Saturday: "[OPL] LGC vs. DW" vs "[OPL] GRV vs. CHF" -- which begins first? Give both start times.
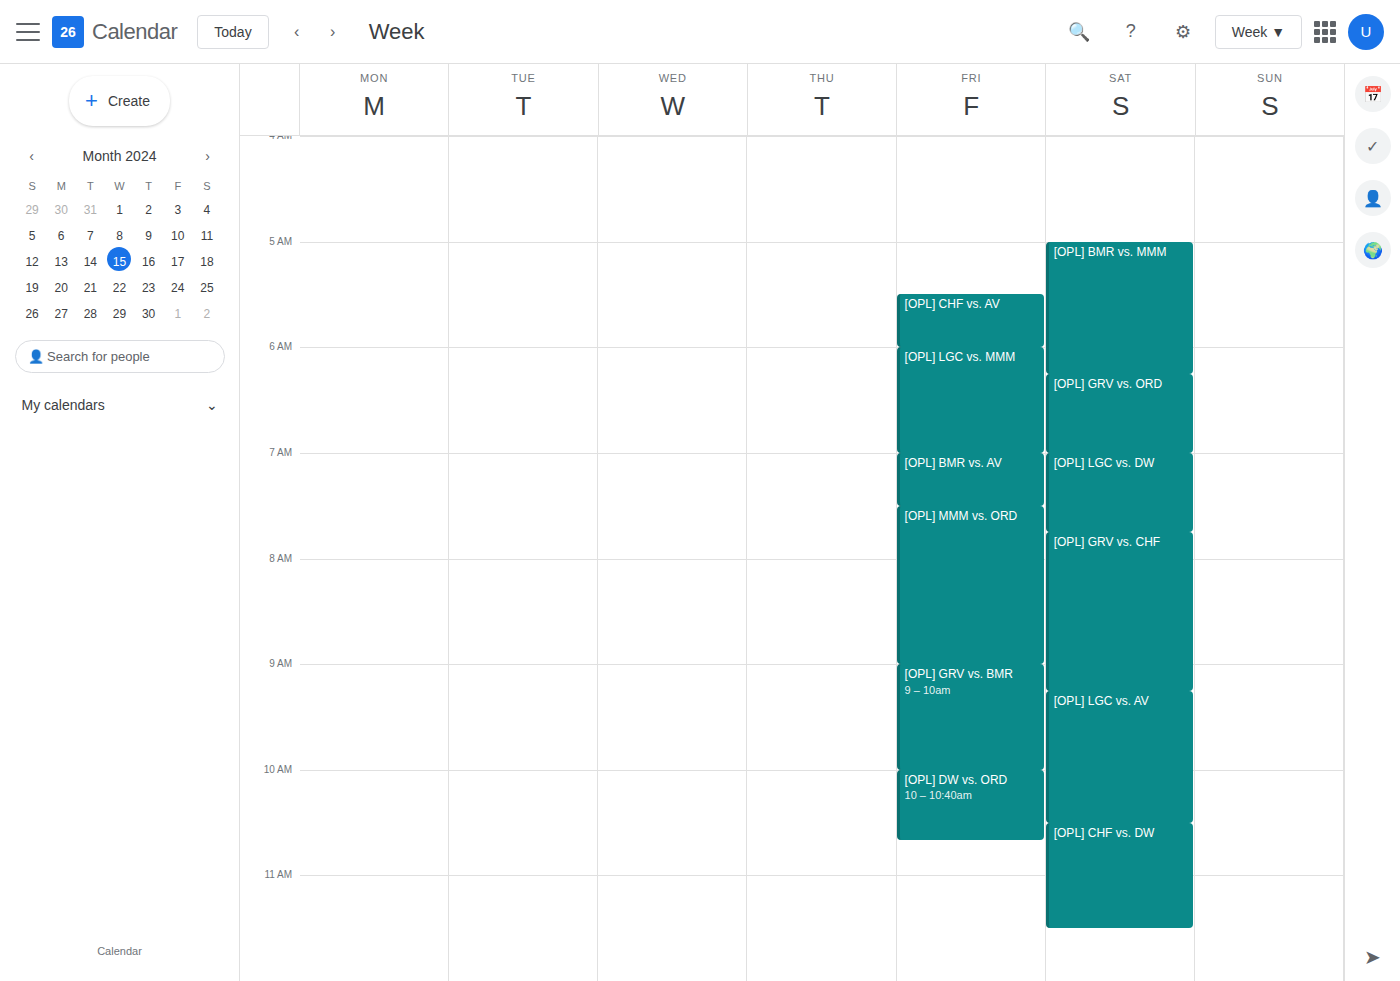
"[OPL] LGC vs. DW" 7:00 AM; "[OPL] GRV vs. CHF" 7:45 AM.